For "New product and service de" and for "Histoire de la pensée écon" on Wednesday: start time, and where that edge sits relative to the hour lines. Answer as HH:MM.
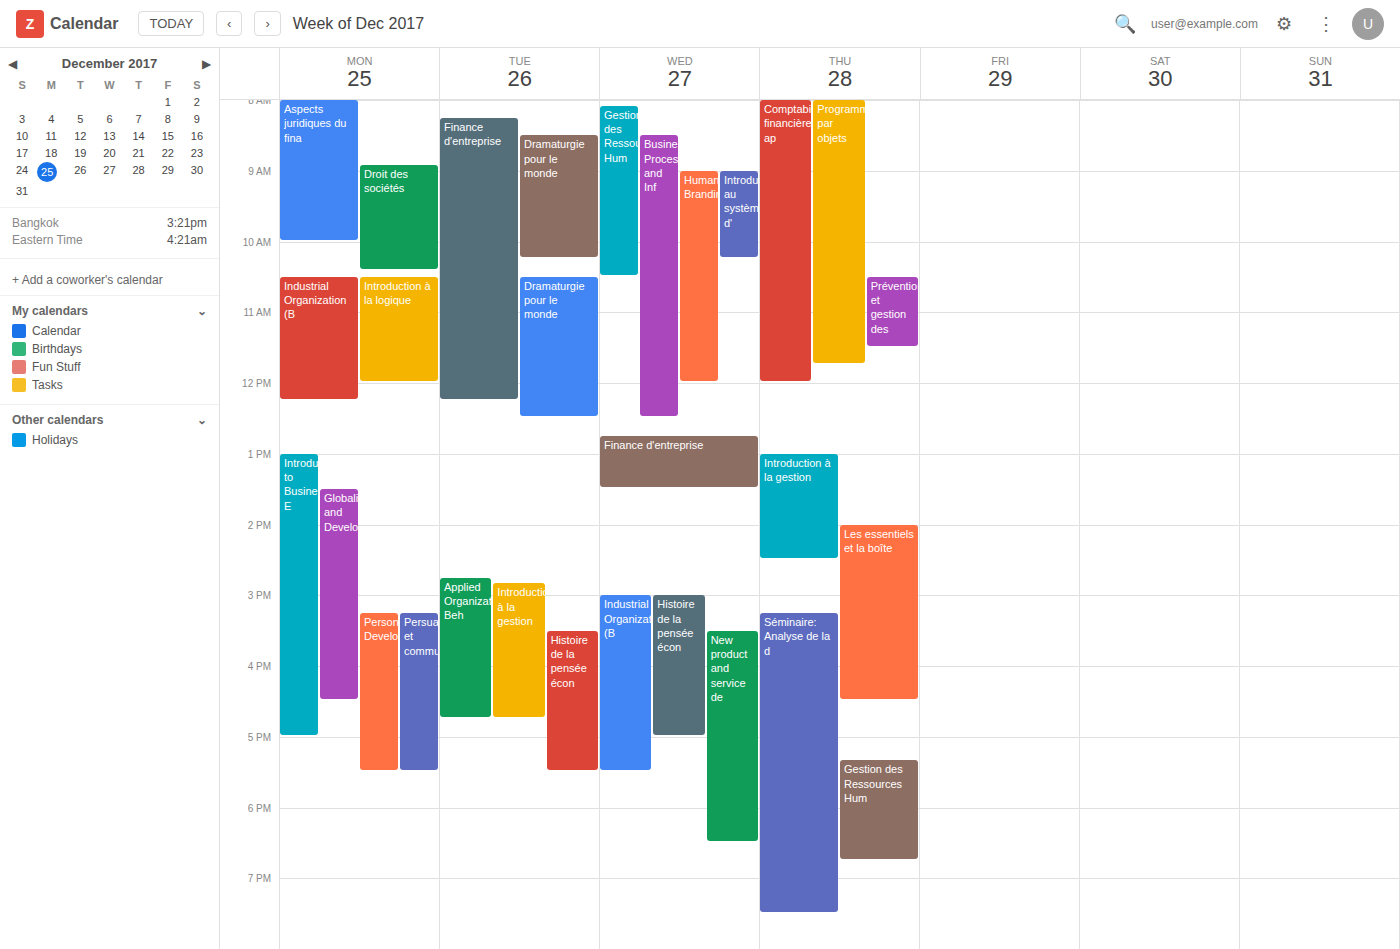
"New product and service de": 15:30, halfway between the 15:00 and 16:00 lines. "Histoire de la pensée écon": 15:00, exactly on the 15:00 line.